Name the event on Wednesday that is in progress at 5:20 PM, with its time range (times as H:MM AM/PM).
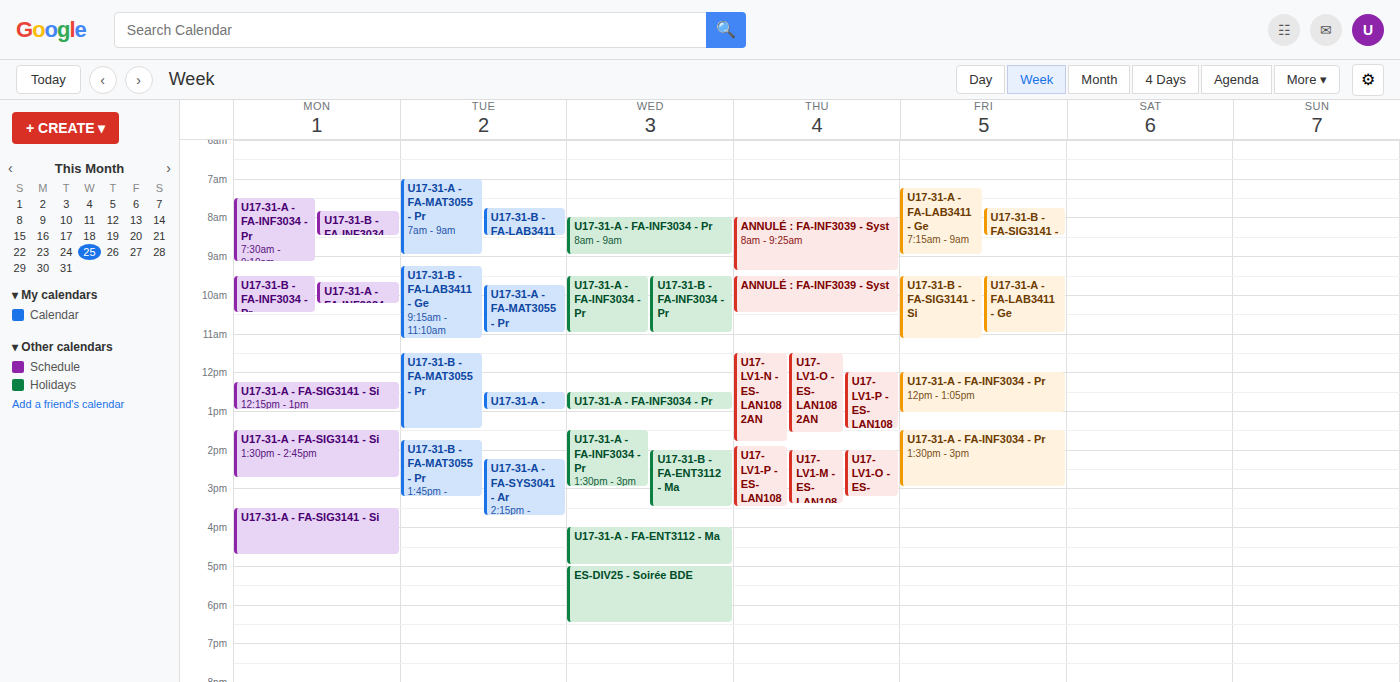
"ES-DIV25 - Soirée BDE", 5:00 PM to 6:30 PM